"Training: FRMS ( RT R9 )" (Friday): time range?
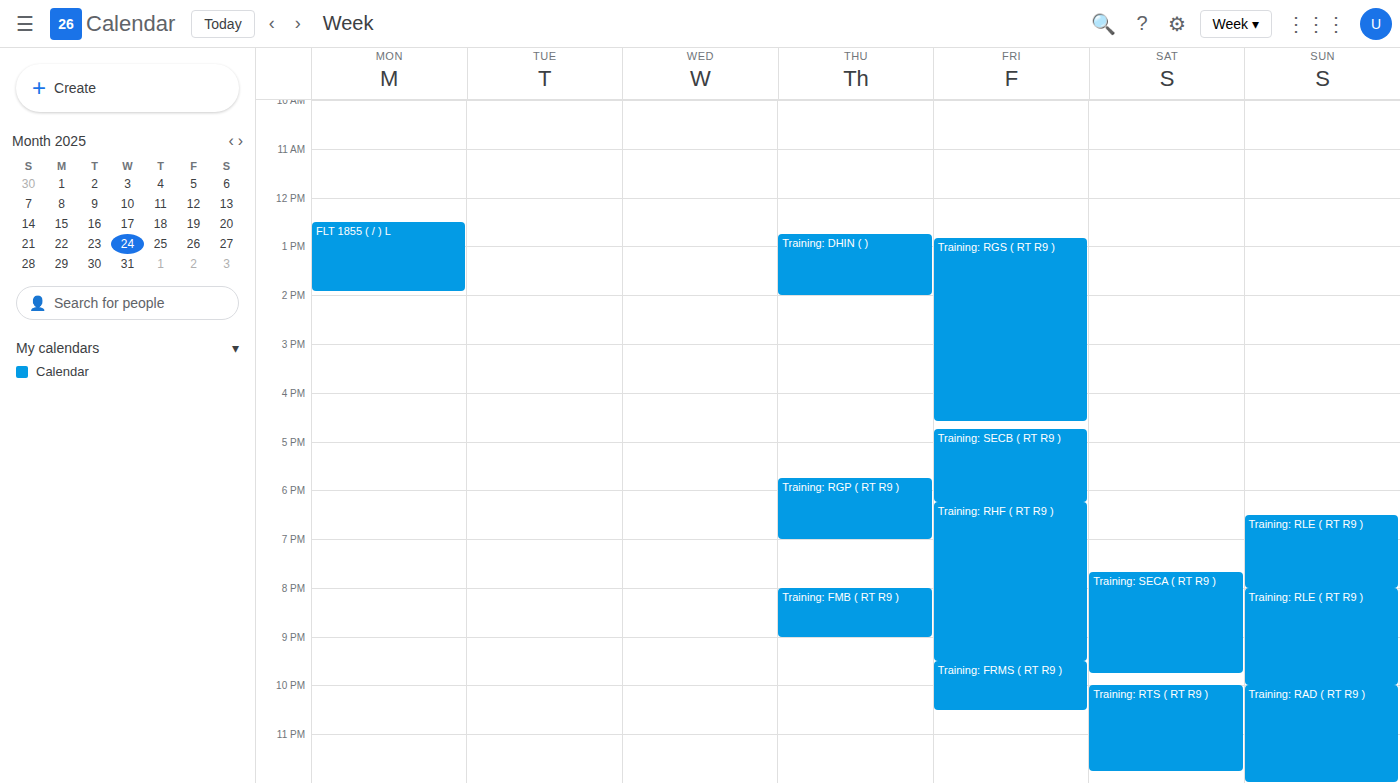
9:30 PM to 10:30 PM